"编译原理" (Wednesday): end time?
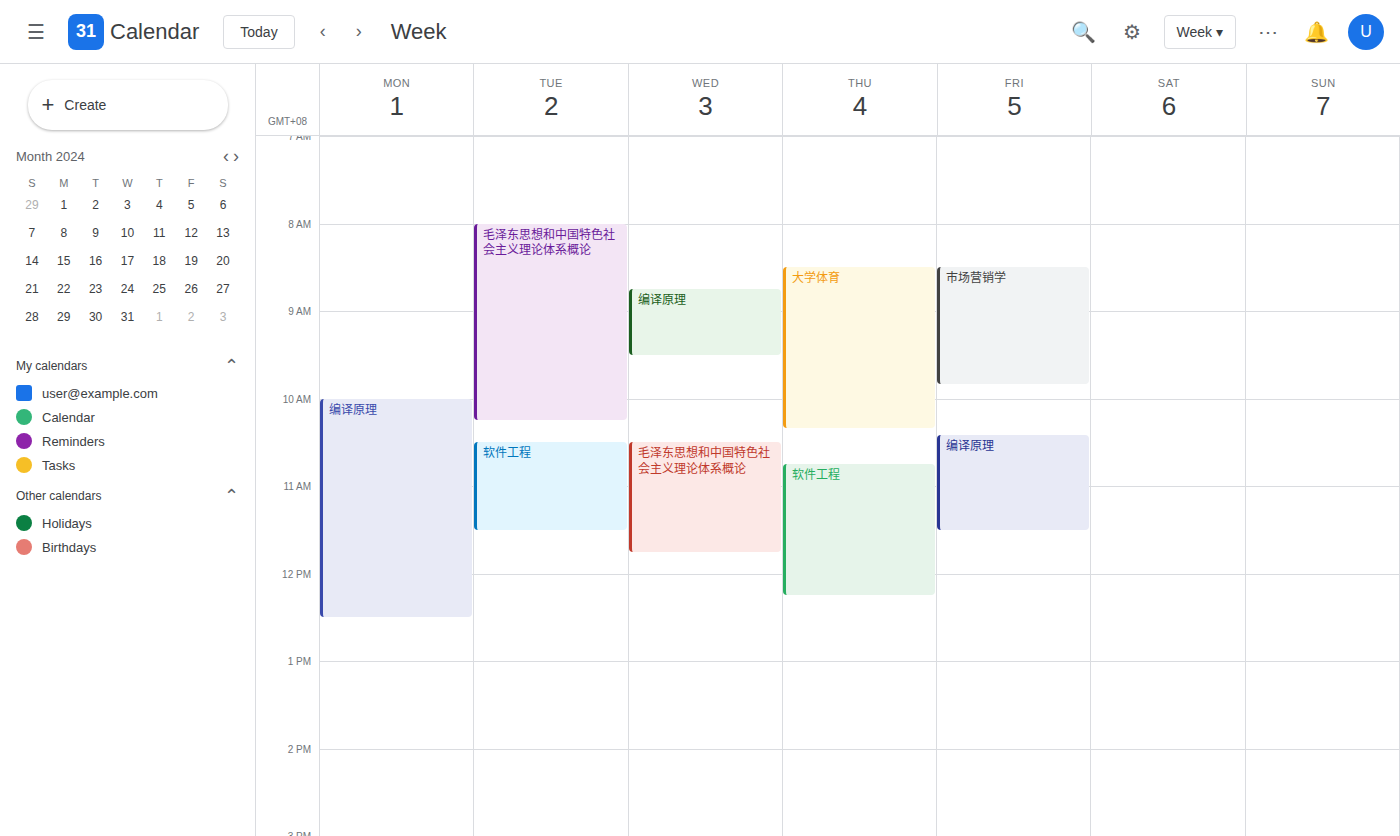
9:30 AM